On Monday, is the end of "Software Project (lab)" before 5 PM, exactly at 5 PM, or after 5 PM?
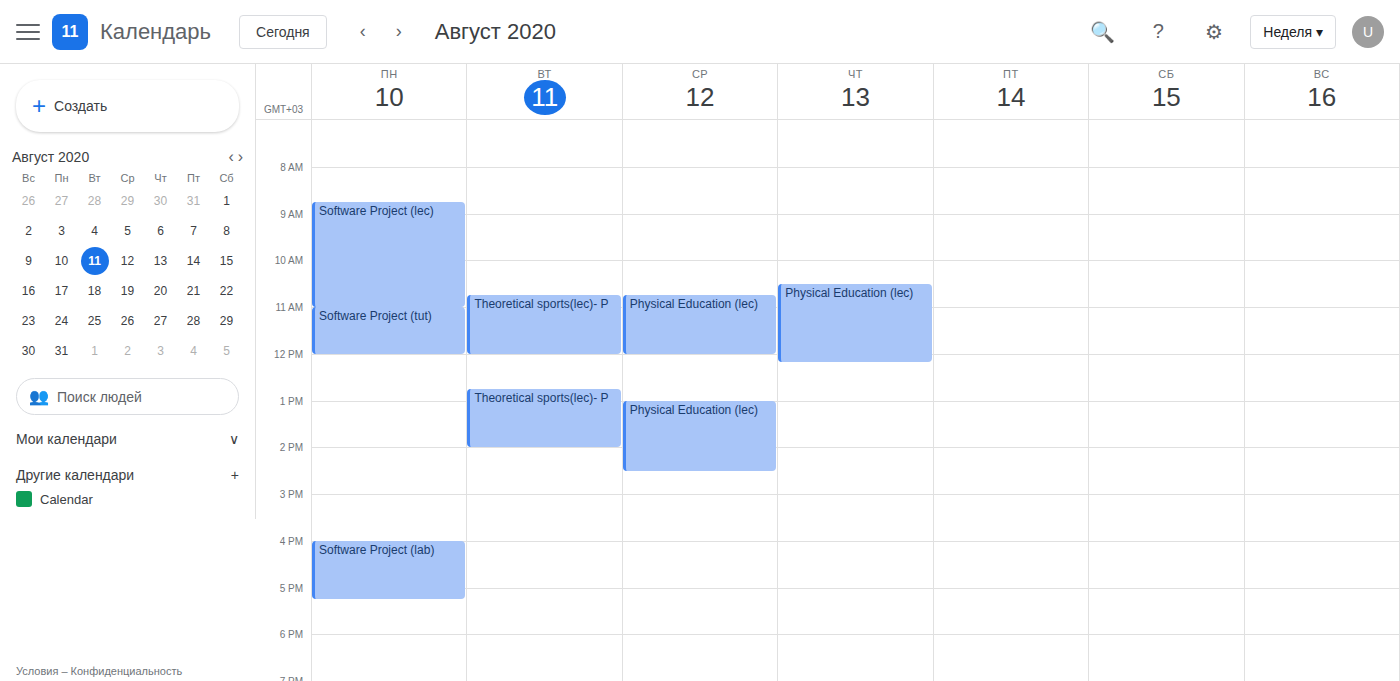
5:15 PM -- after 5 PM, 15 minutes below the 5 PM line.